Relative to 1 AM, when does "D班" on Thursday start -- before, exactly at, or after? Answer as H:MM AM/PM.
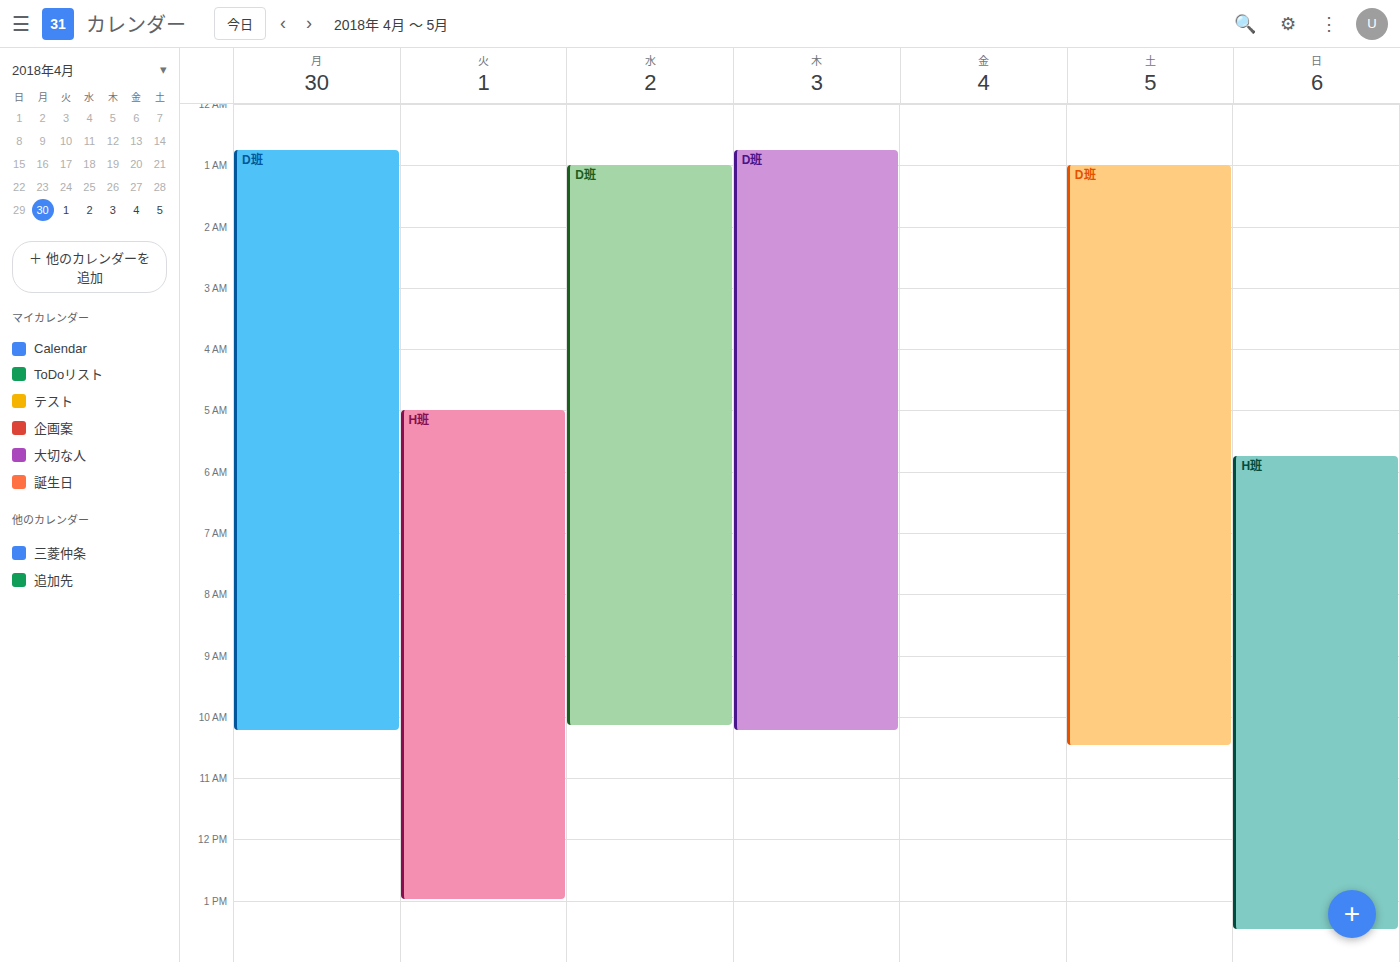
12:45 AM -- before 1 AM, 15 minutes above the 1 AM line.